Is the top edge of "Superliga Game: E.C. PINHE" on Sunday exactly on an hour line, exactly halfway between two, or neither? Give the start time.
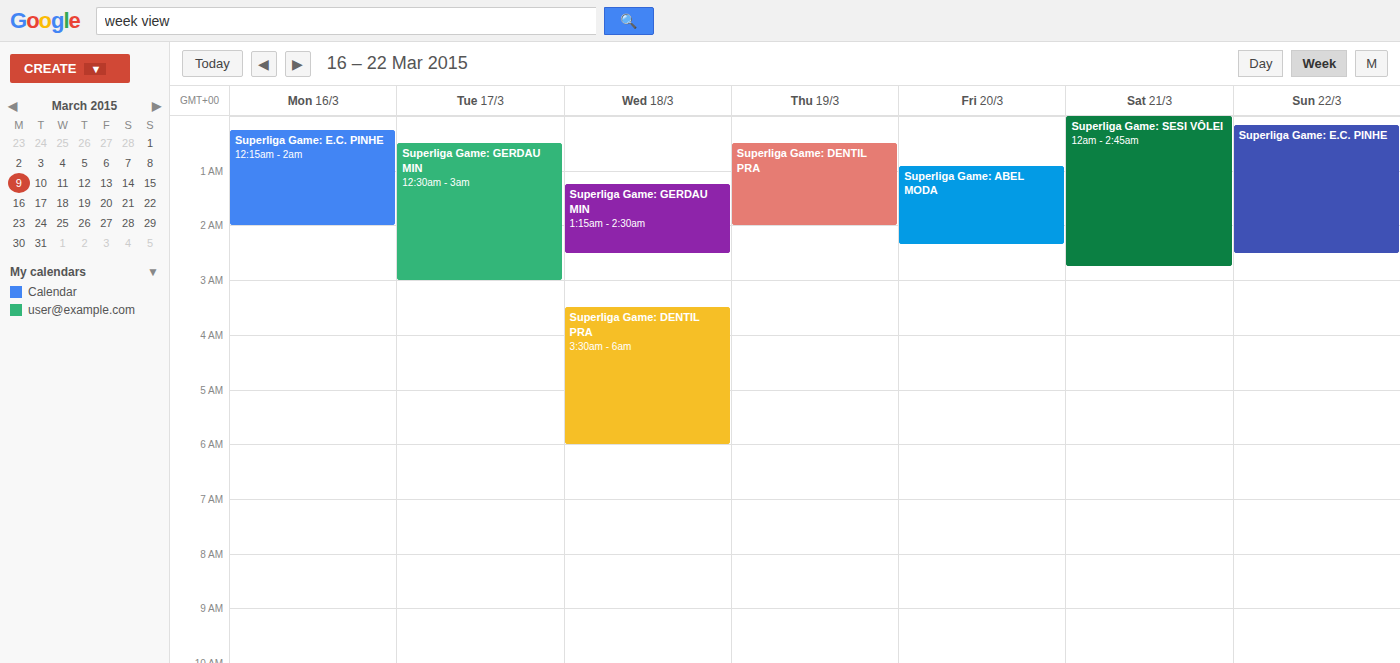
12:10 AM -- neither: 10 minutes below the 12 AM line and 50 minutes above the 1 AM line.